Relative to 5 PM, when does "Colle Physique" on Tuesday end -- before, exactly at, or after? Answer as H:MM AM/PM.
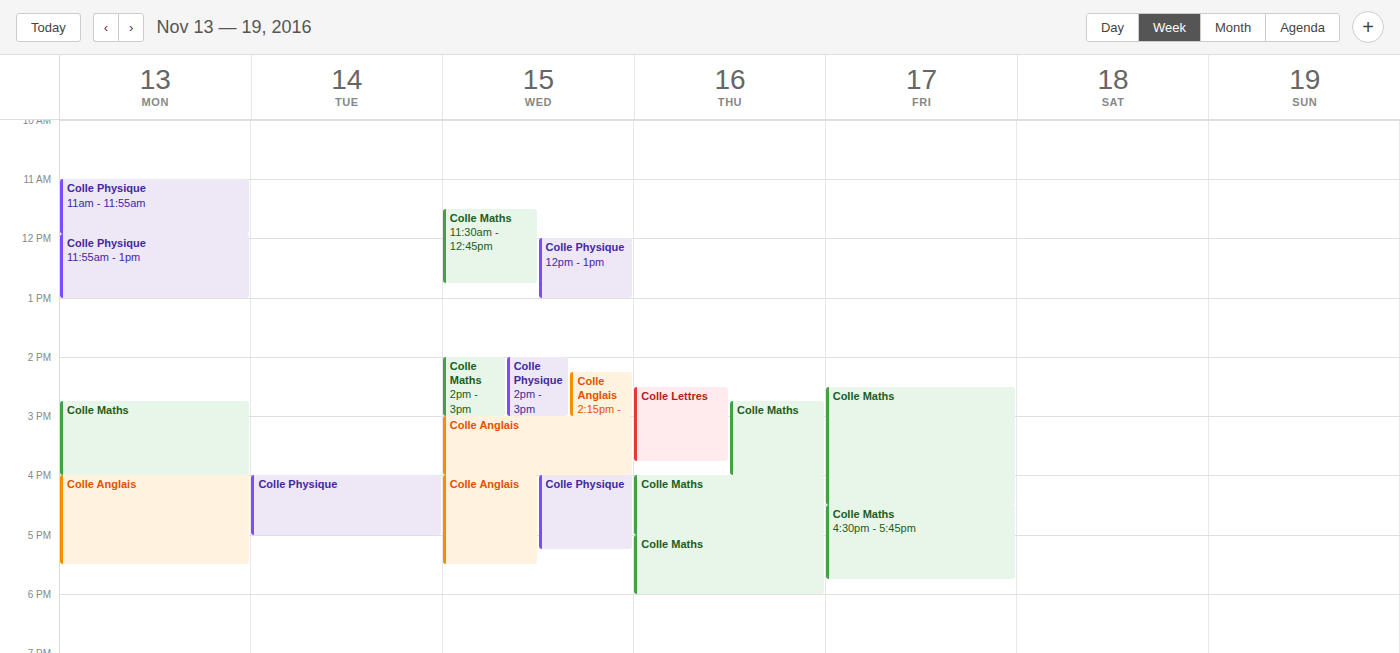
5:00 PM -- exactly at 5 PM, on the 5 PM line.